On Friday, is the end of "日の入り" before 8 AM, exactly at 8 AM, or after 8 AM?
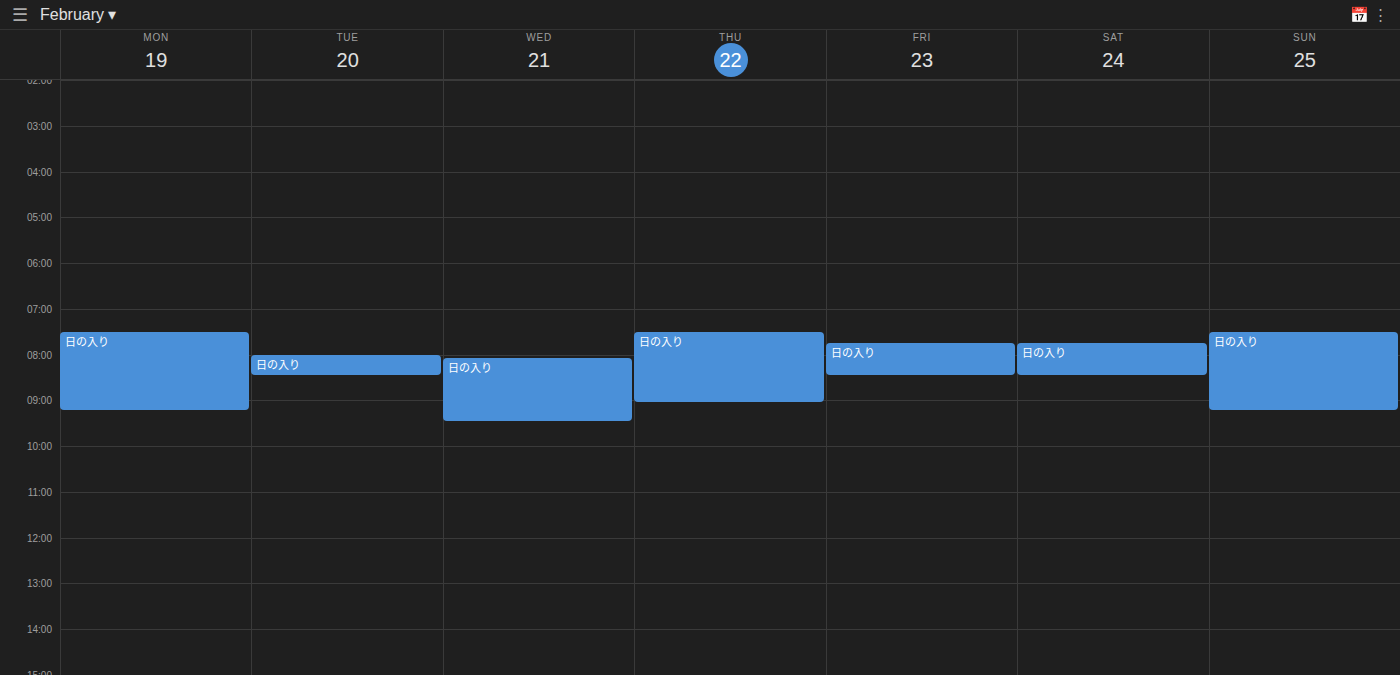
8:30 AM -- after 8 AM, 30 minutes below the 8 AM line.